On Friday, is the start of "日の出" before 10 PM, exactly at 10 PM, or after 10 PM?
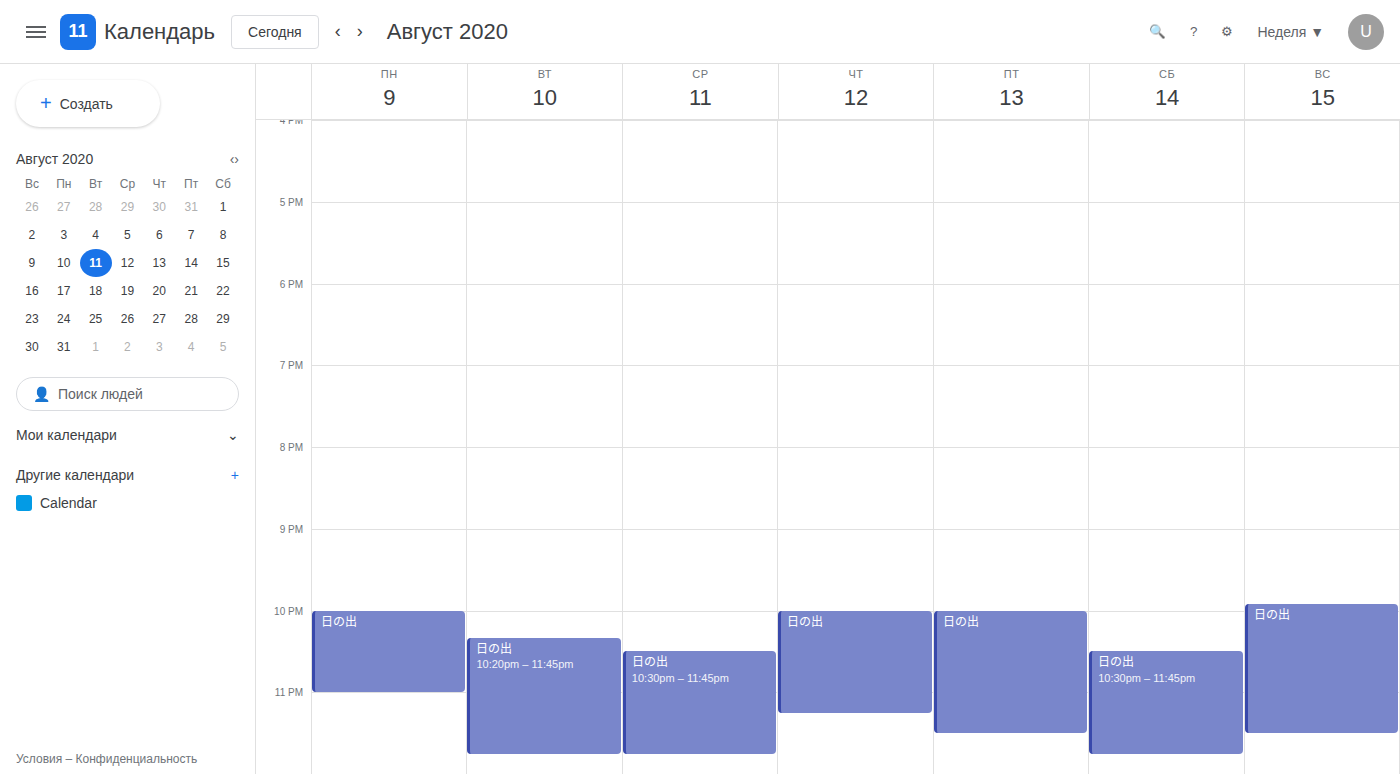
10:00 PM -- exactly at 10 PM, on the 10 PM line.